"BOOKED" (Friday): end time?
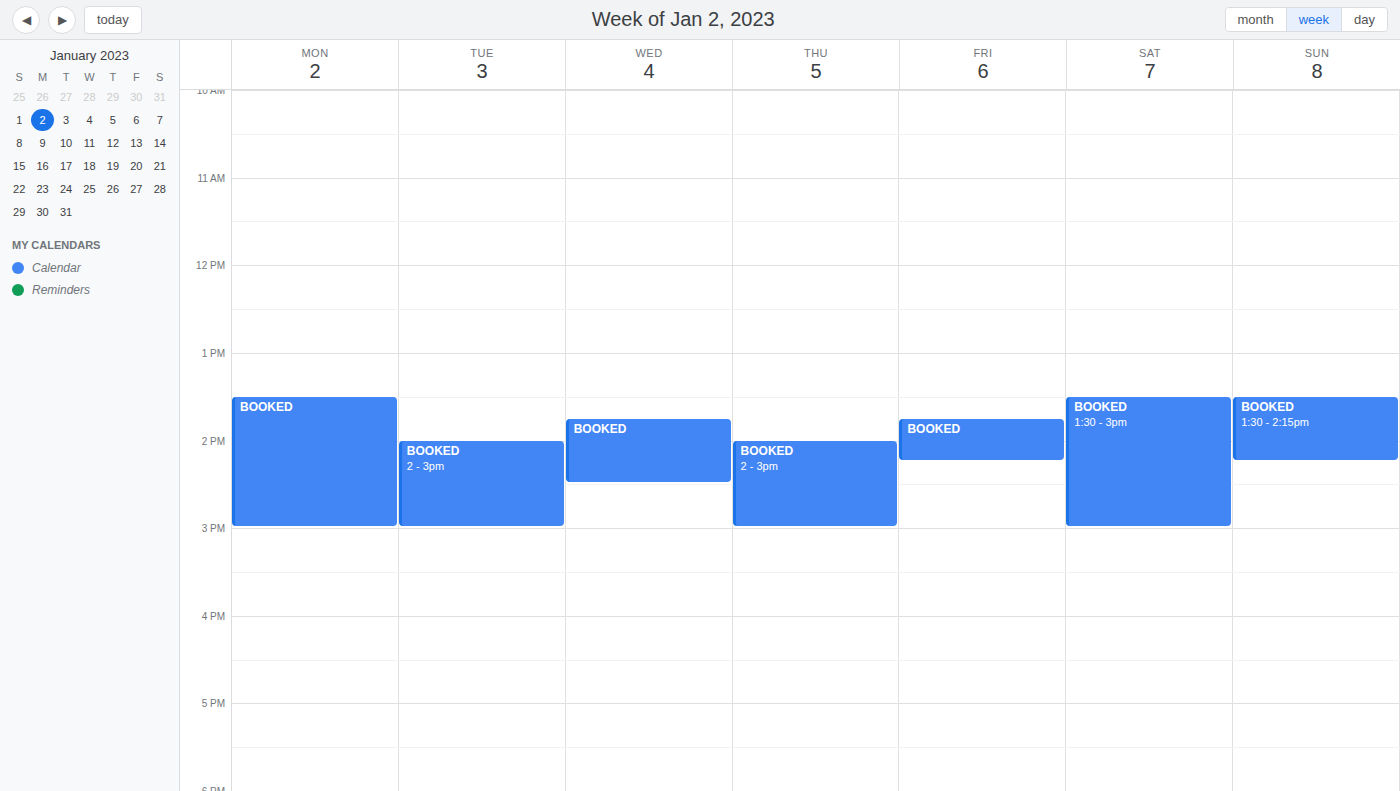
14:15